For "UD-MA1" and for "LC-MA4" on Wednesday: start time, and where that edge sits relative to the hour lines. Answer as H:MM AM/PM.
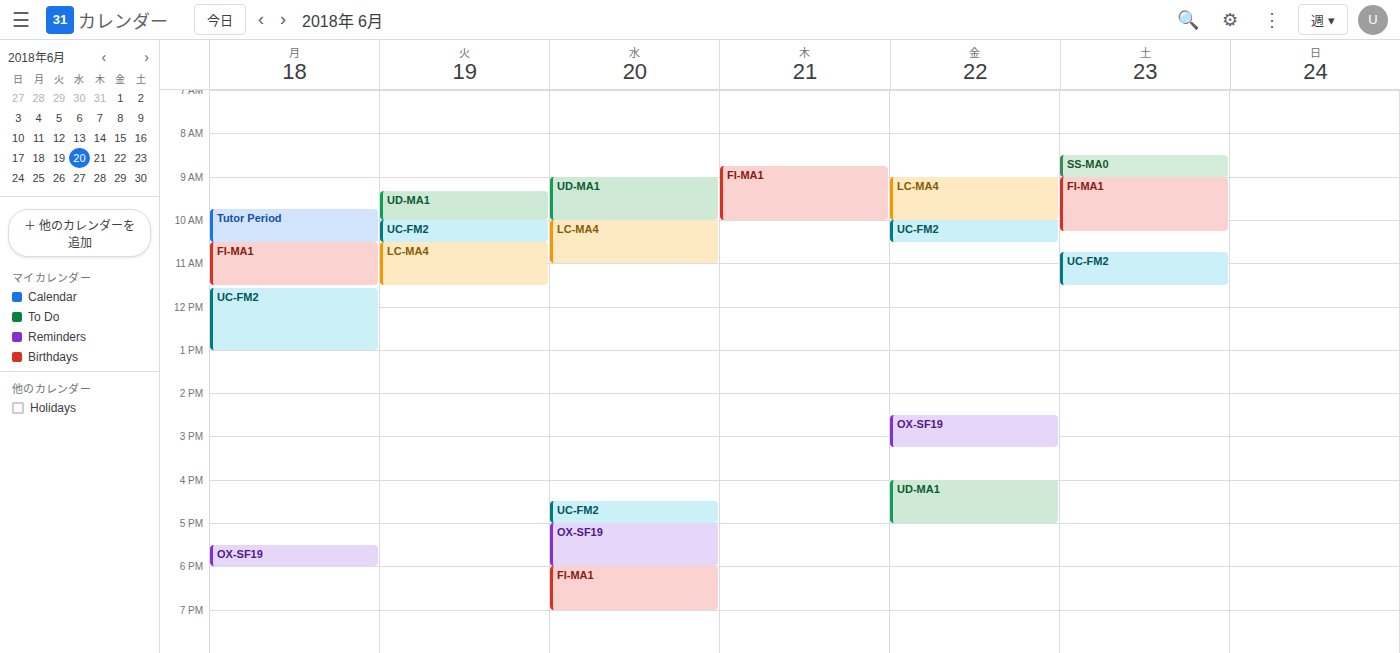
"UD-MA1": 9:00 AM, exactly on the 9 AM line. "LC-MA4": 10:00 AM, exactly on the 10 AM line.